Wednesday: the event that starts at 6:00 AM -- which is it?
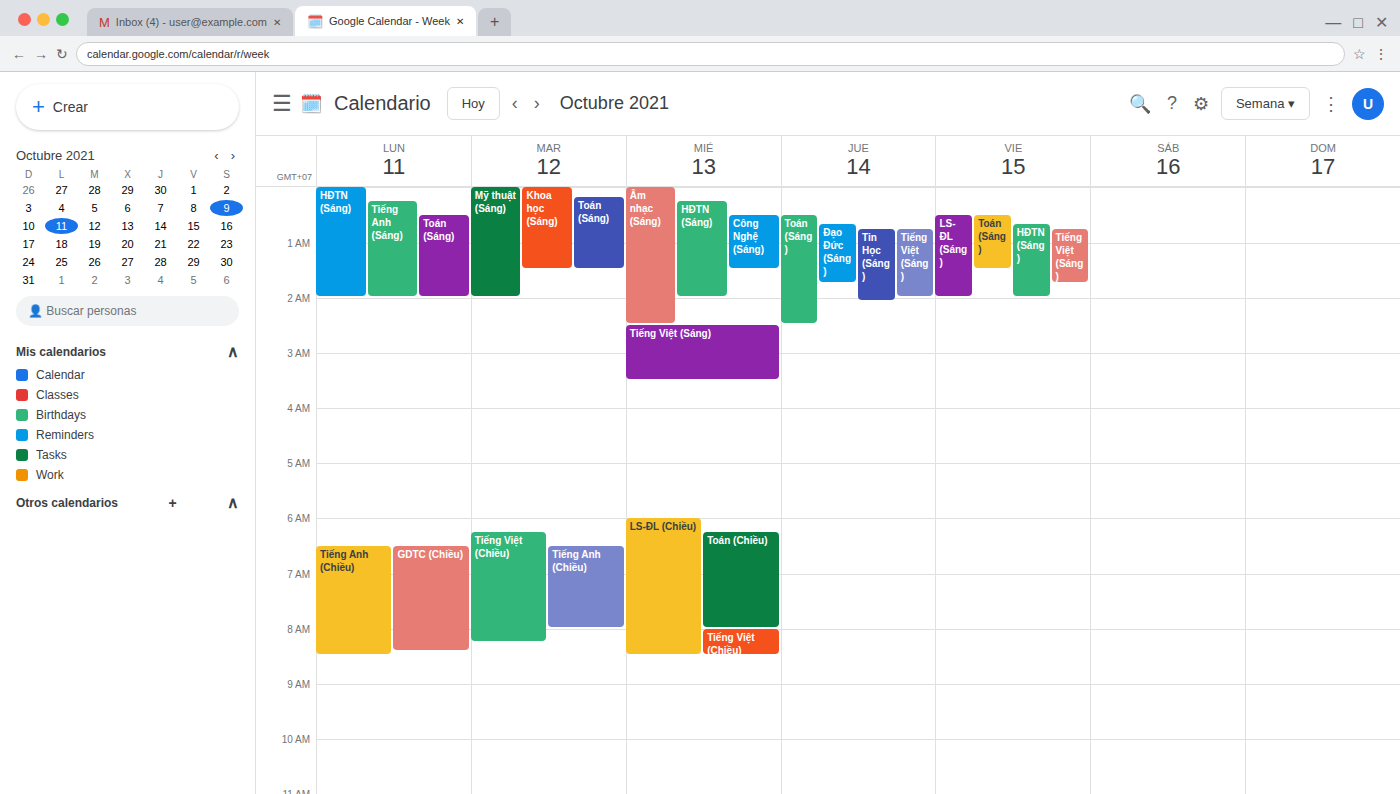
"LS-ĐL (Chiều)"